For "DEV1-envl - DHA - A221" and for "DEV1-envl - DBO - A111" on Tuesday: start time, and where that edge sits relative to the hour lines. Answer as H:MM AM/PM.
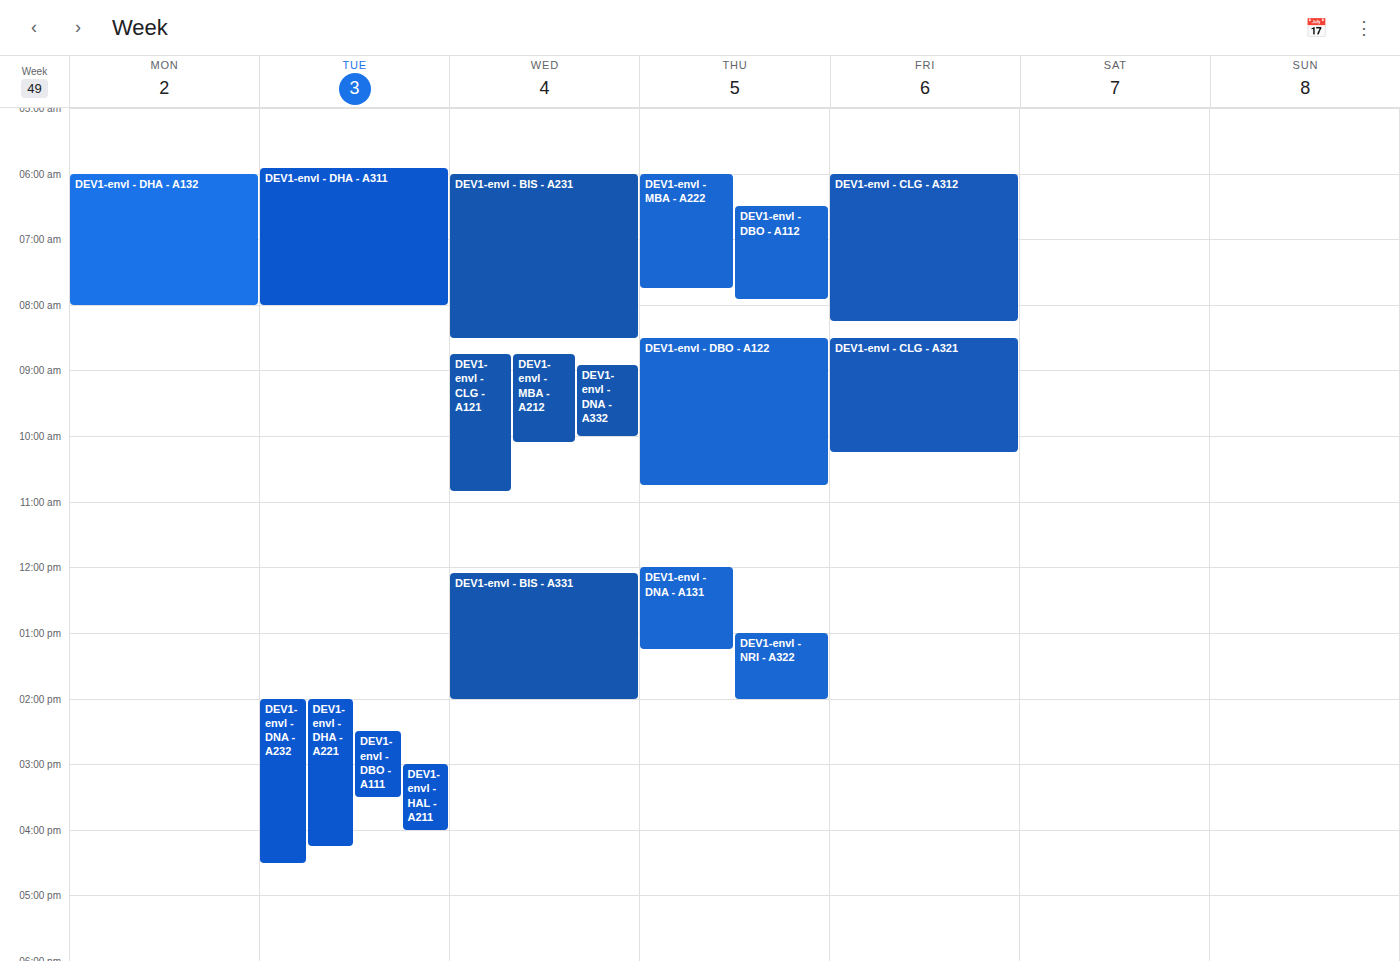
"DEV1-envl - DHA - A221": 2:00 PM, exactly on the 2 PM line. "DEV1-envl - DBO - A111": 2:30 PM, halfway between the 2 PM and 3 PM lines.